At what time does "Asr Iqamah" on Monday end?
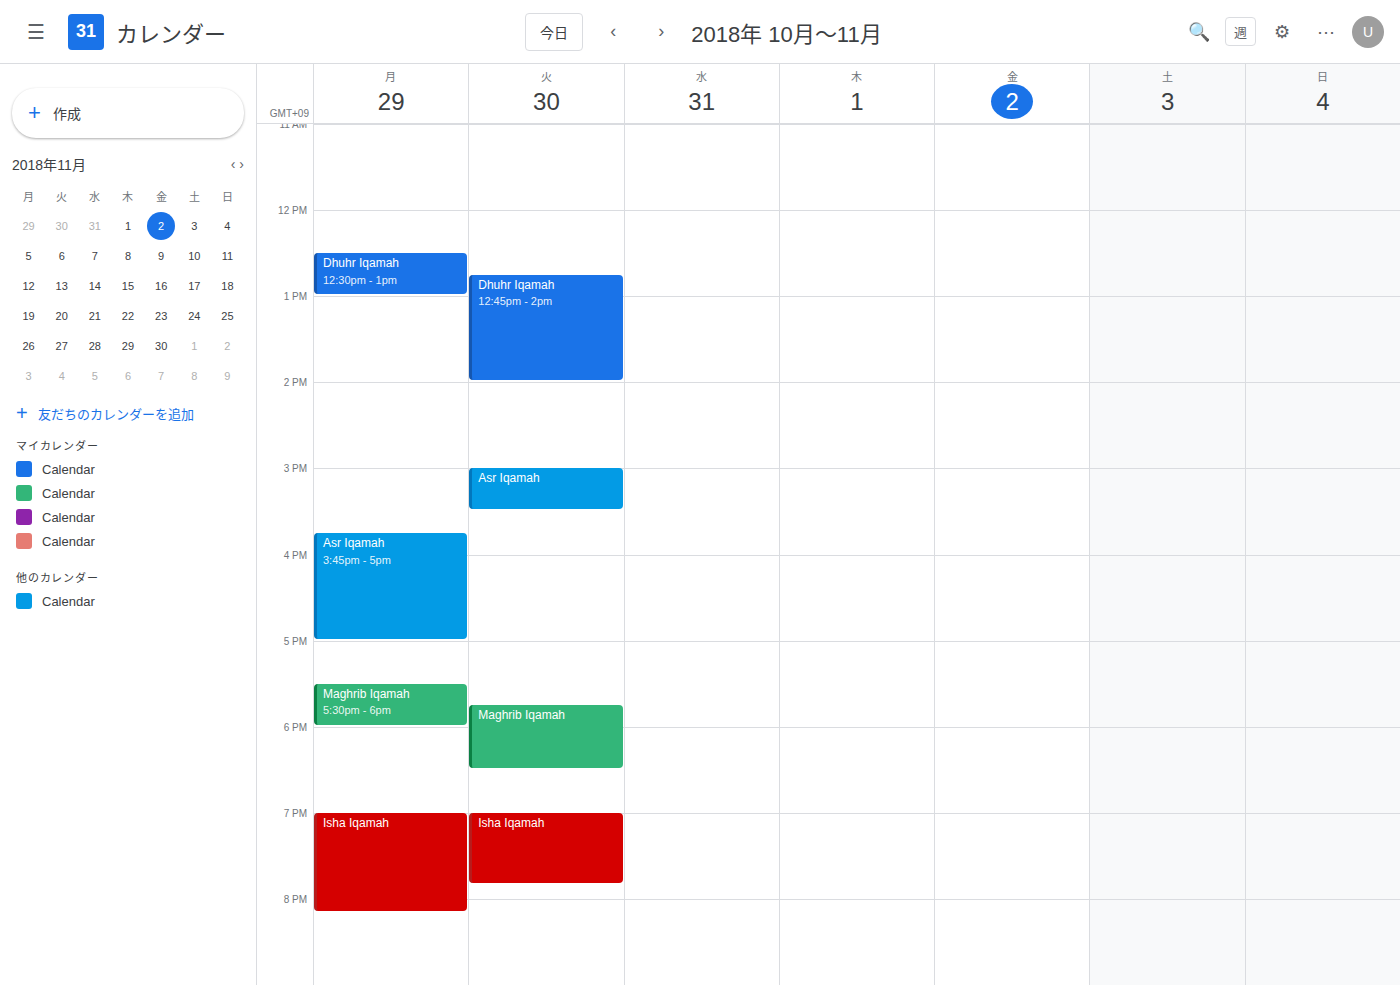
17:00